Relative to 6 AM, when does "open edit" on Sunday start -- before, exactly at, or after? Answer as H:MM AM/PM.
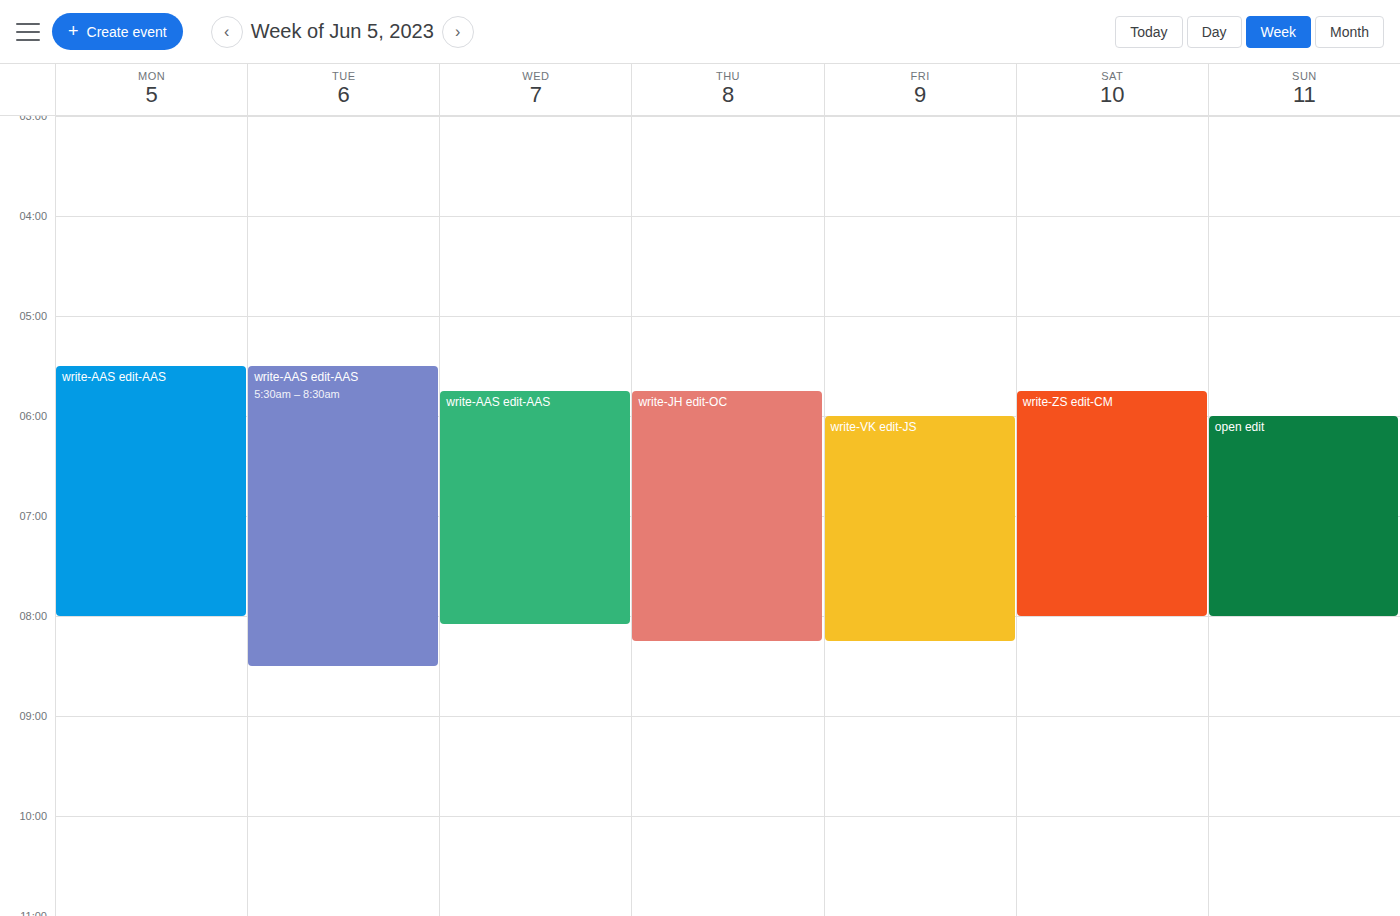
6:00 AM -- exactly at 6 AM, on the 6 AM line.